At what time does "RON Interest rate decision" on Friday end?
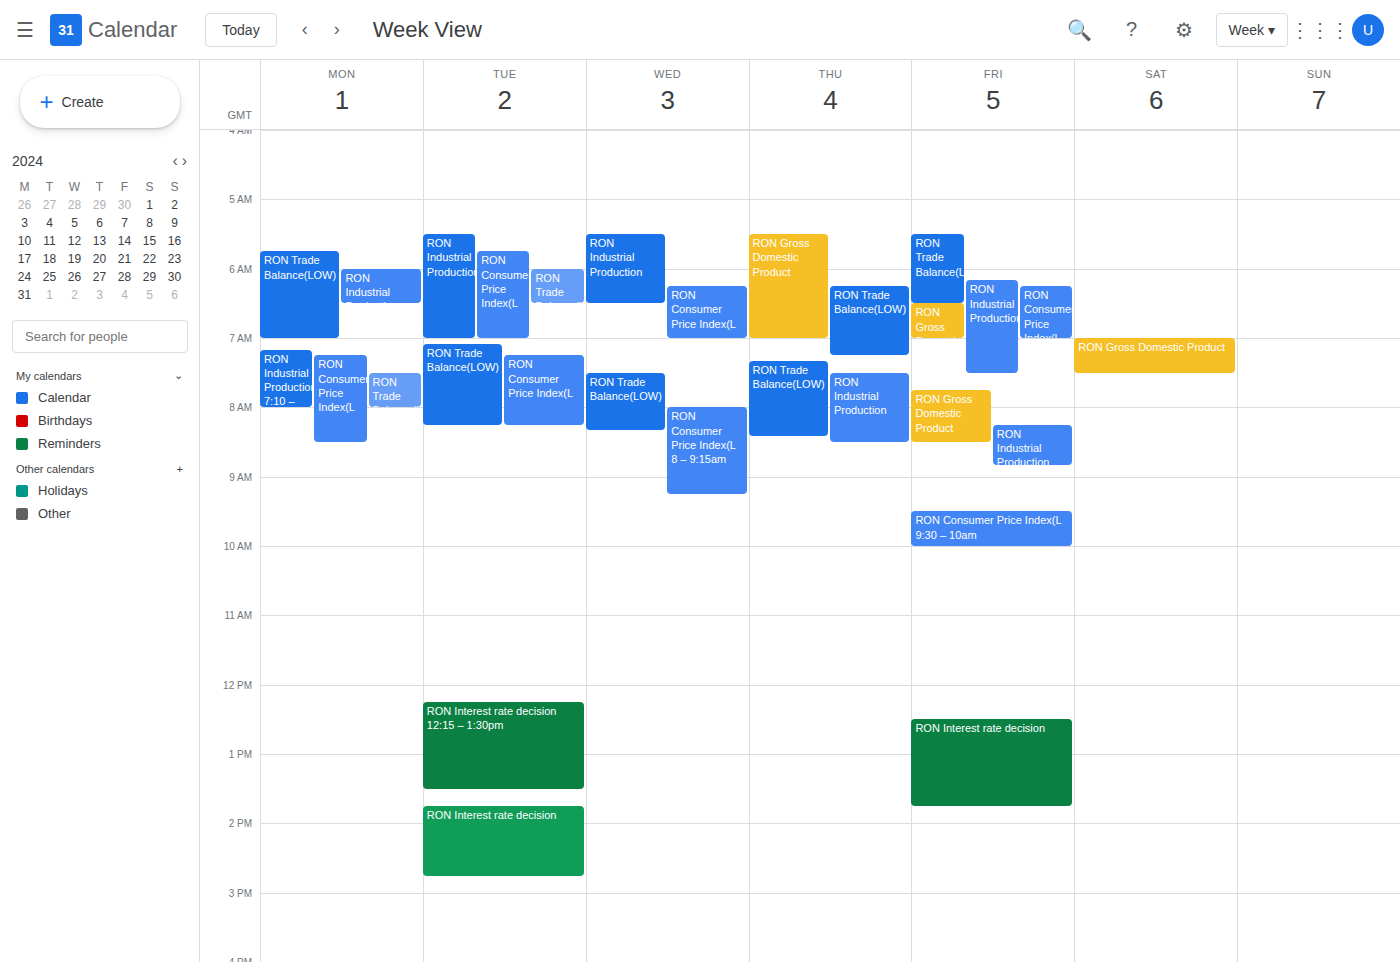
13:45